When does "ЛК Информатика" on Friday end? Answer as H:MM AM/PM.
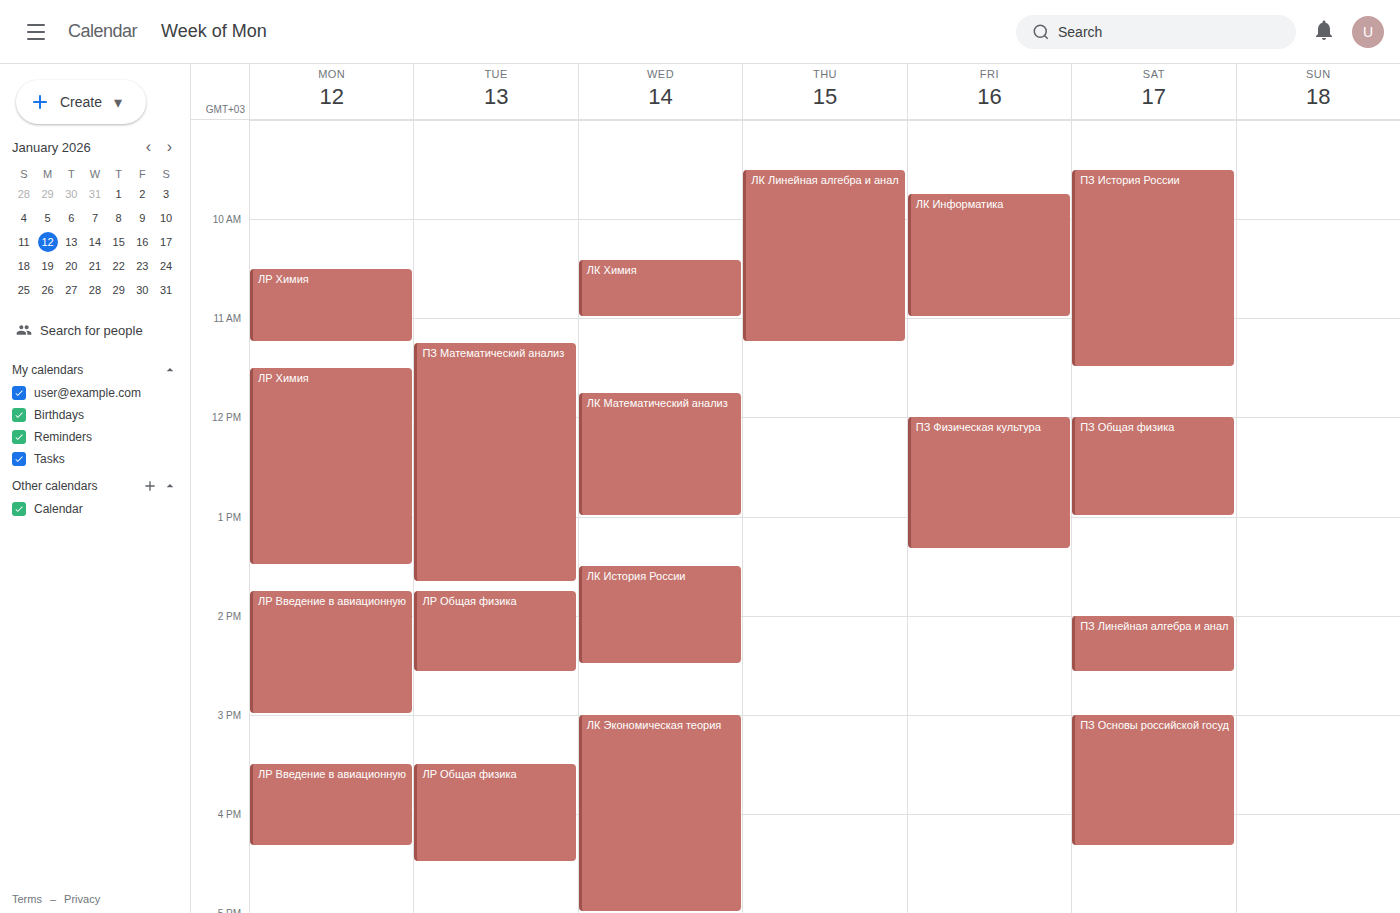
11:00 AM